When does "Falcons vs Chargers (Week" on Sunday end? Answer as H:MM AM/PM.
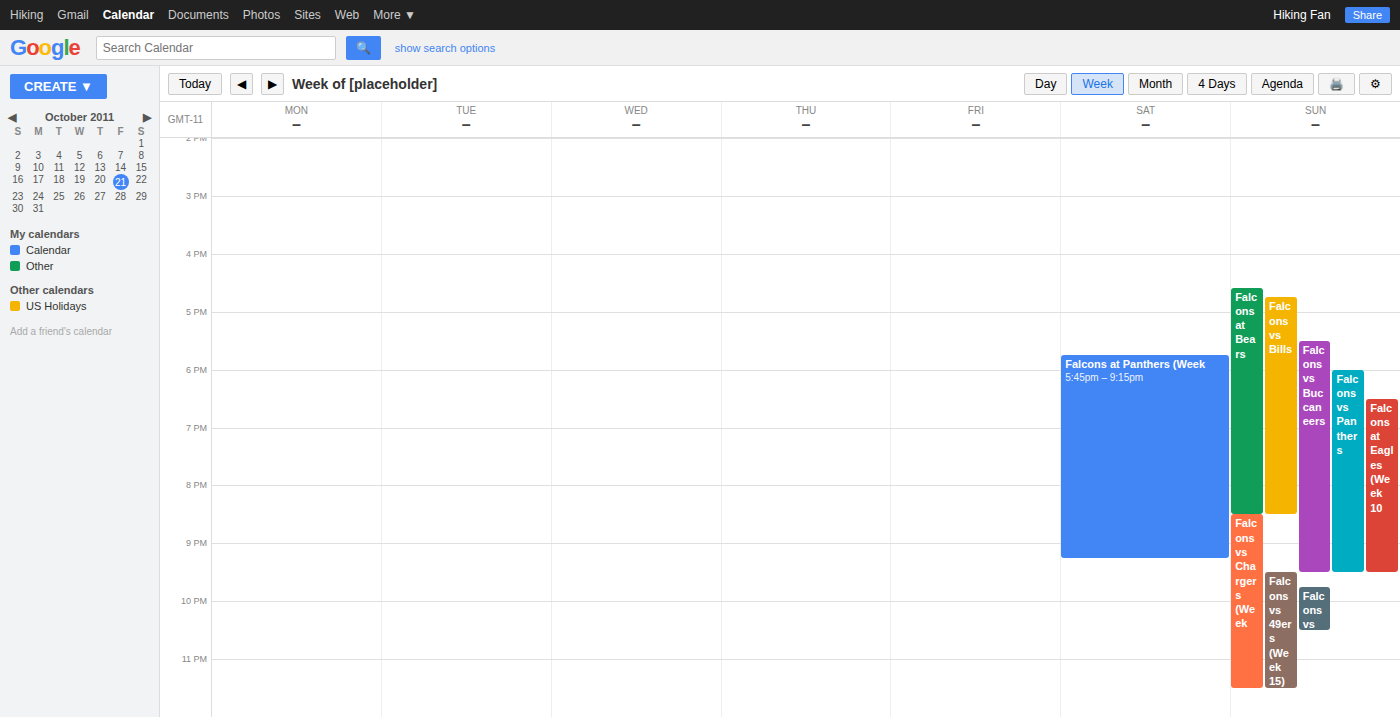
11:30 PM